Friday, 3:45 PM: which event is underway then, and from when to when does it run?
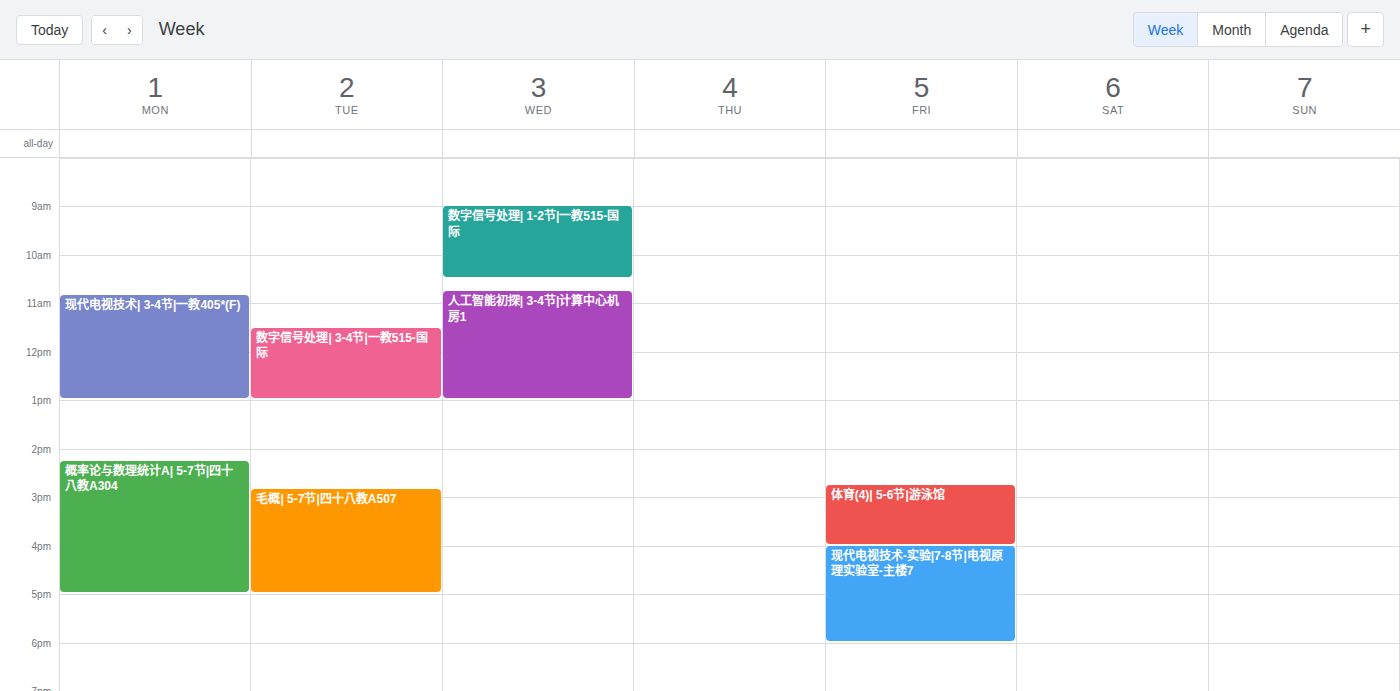
"体育(4)| 5-6节|游泳馆", 2:45 PM to 4:00 PM